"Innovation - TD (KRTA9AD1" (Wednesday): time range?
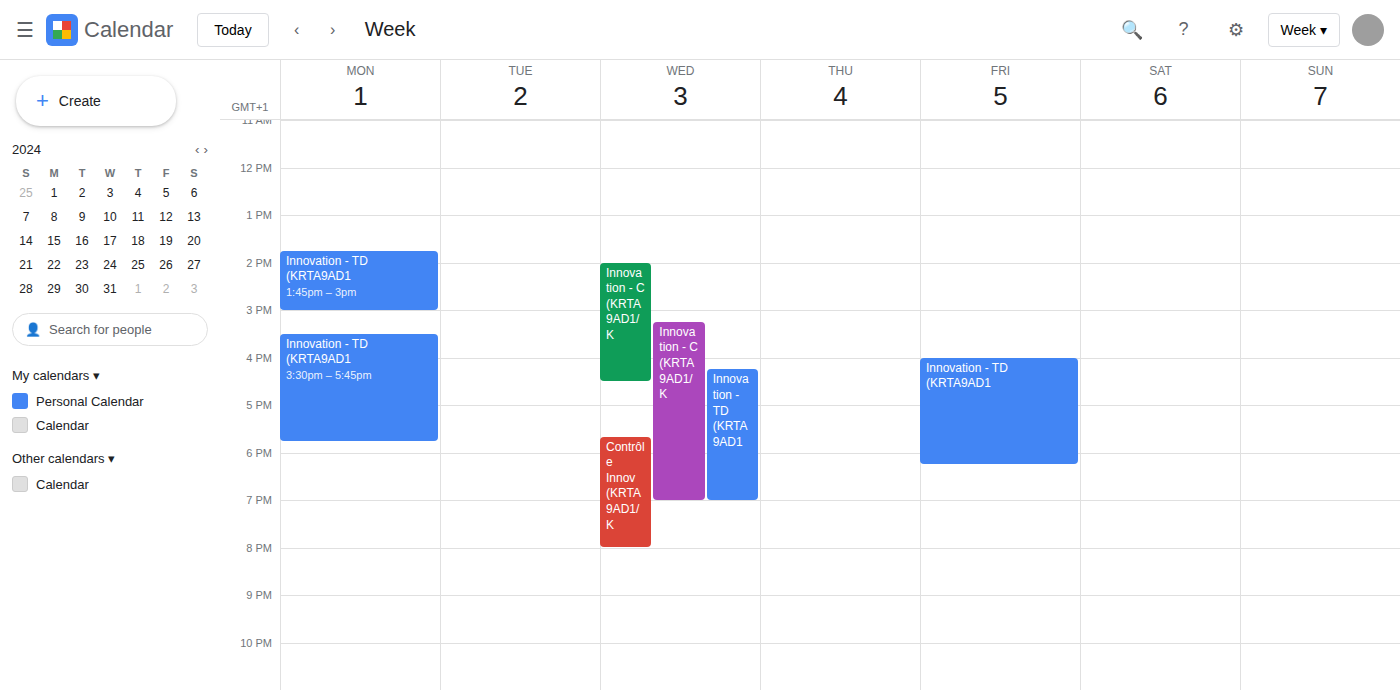
4:15 PM to 7:00 PM